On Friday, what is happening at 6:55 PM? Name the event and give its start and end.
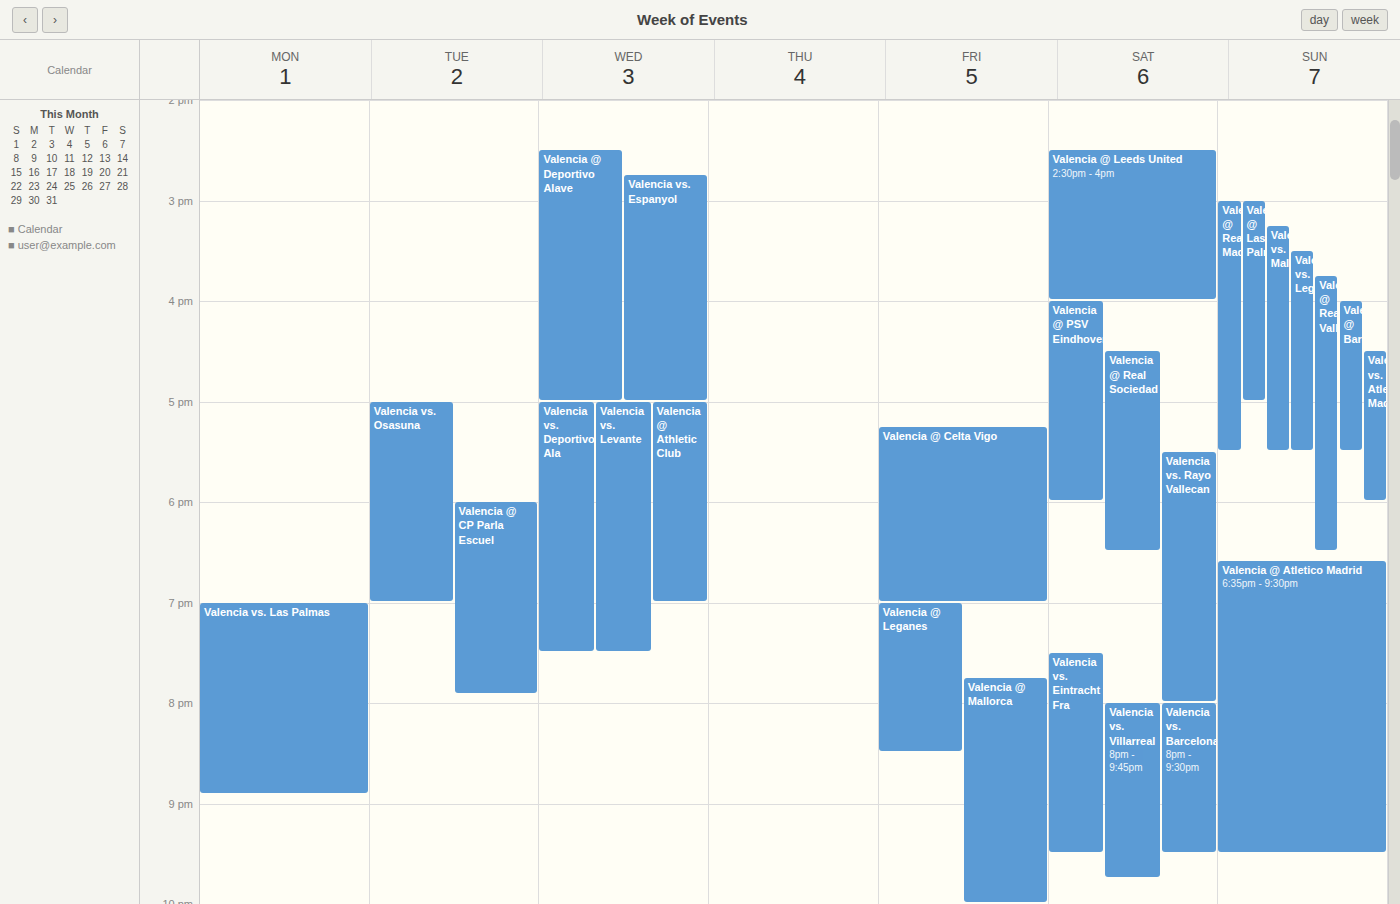
"Valencia @ Celta Vigo", 5:15 PM to 7:00 PM